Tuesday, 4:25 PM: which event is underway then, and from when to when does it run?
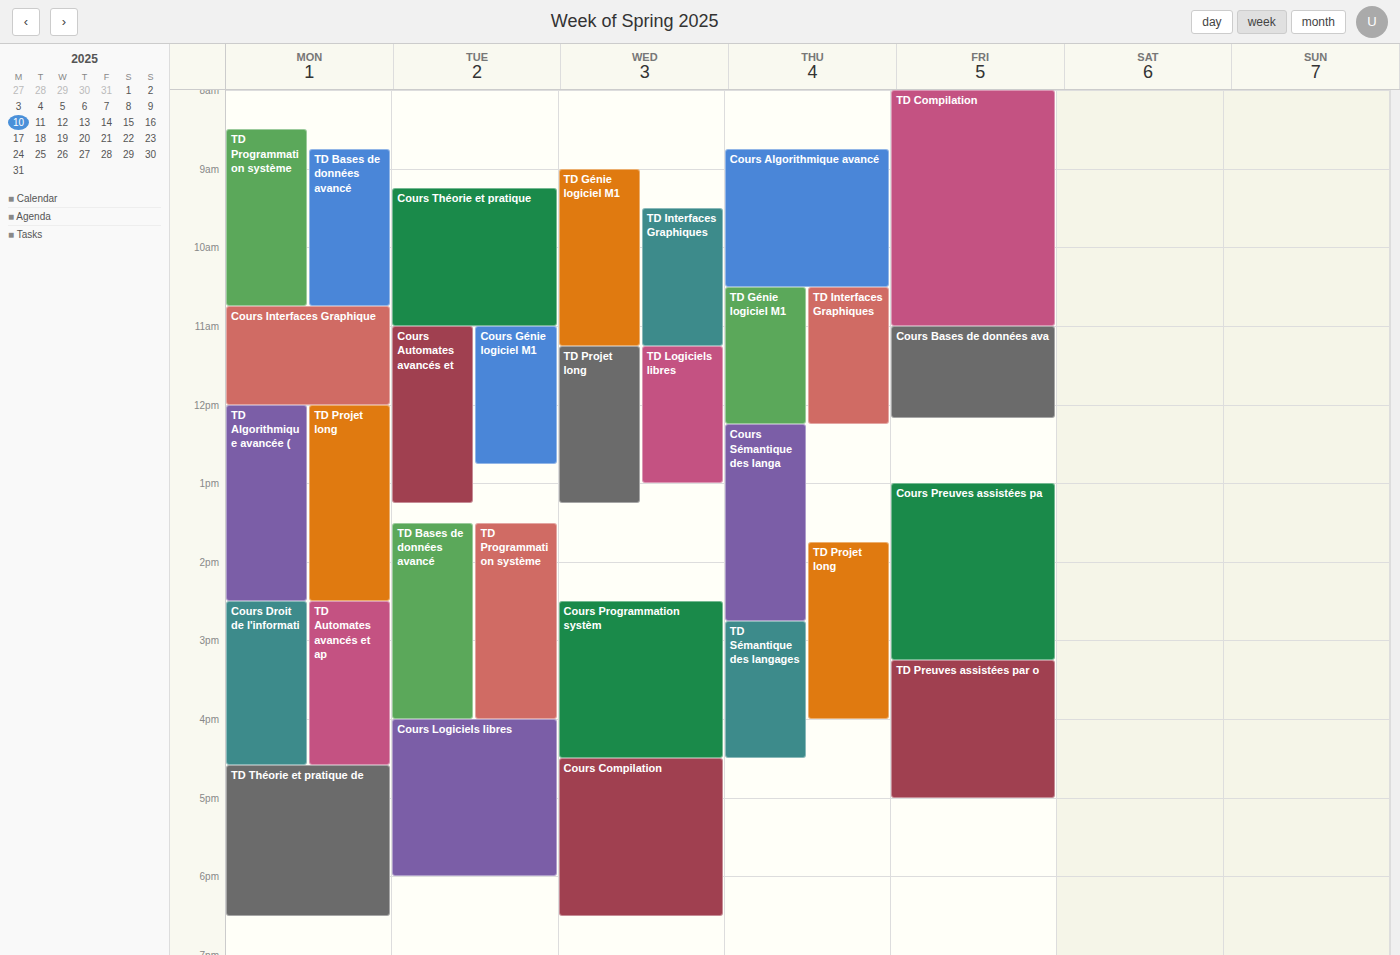
"Cours Logiciels libres", 4:00 PM to 6:00 PM